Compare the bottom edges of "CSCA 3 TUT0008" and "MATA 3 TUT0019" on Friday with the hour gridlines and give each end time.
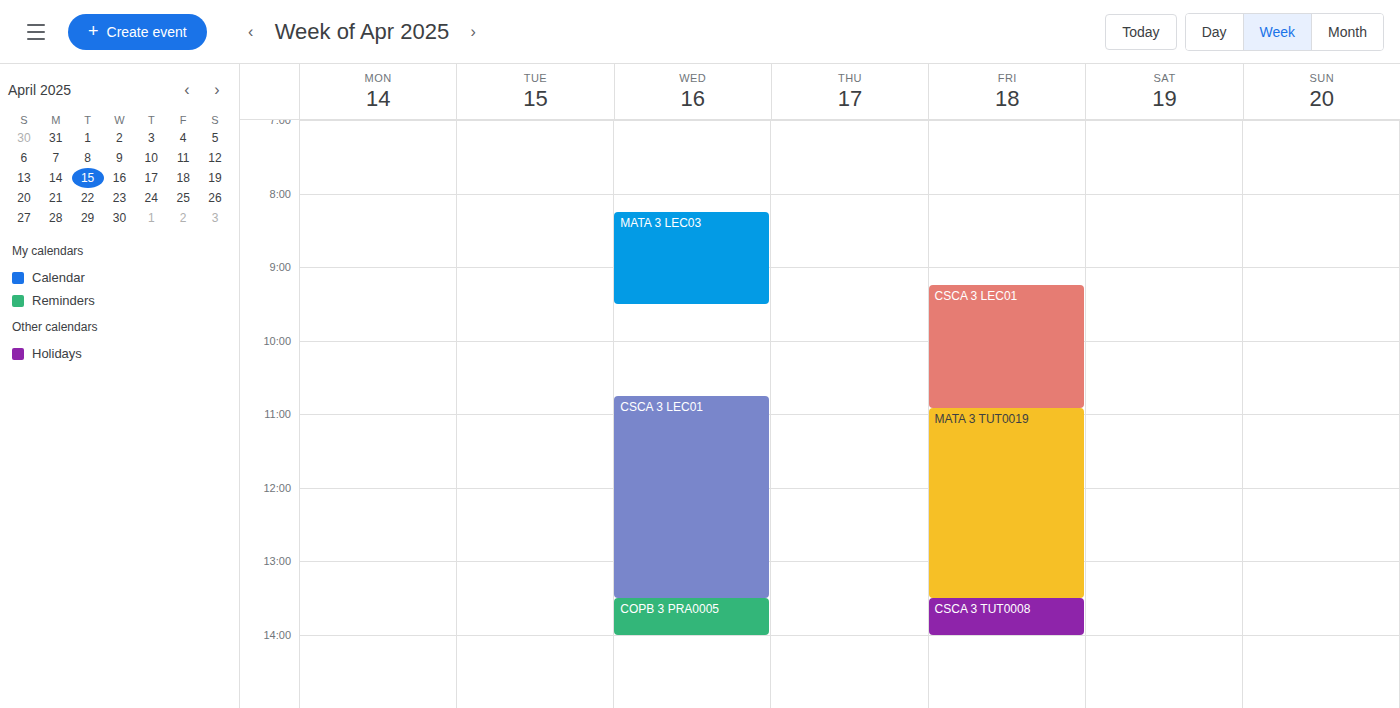
"CSCA 3 TUT0008": 2:00 PM, exactly on the 2 PM line. "MATA 3 TUT0019": 1:30 PM, halfway between the 1 PM and 2 PM lines.